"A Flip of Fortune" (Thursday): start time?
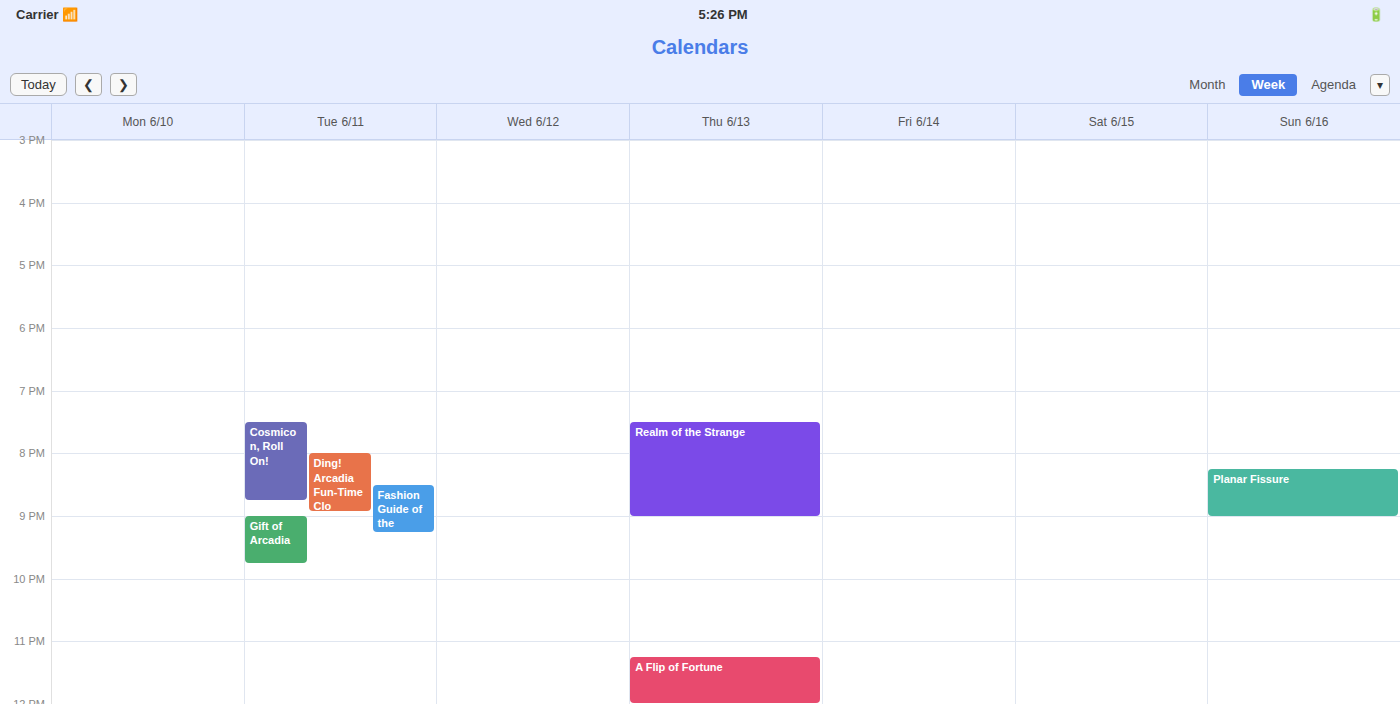
11:15 PM